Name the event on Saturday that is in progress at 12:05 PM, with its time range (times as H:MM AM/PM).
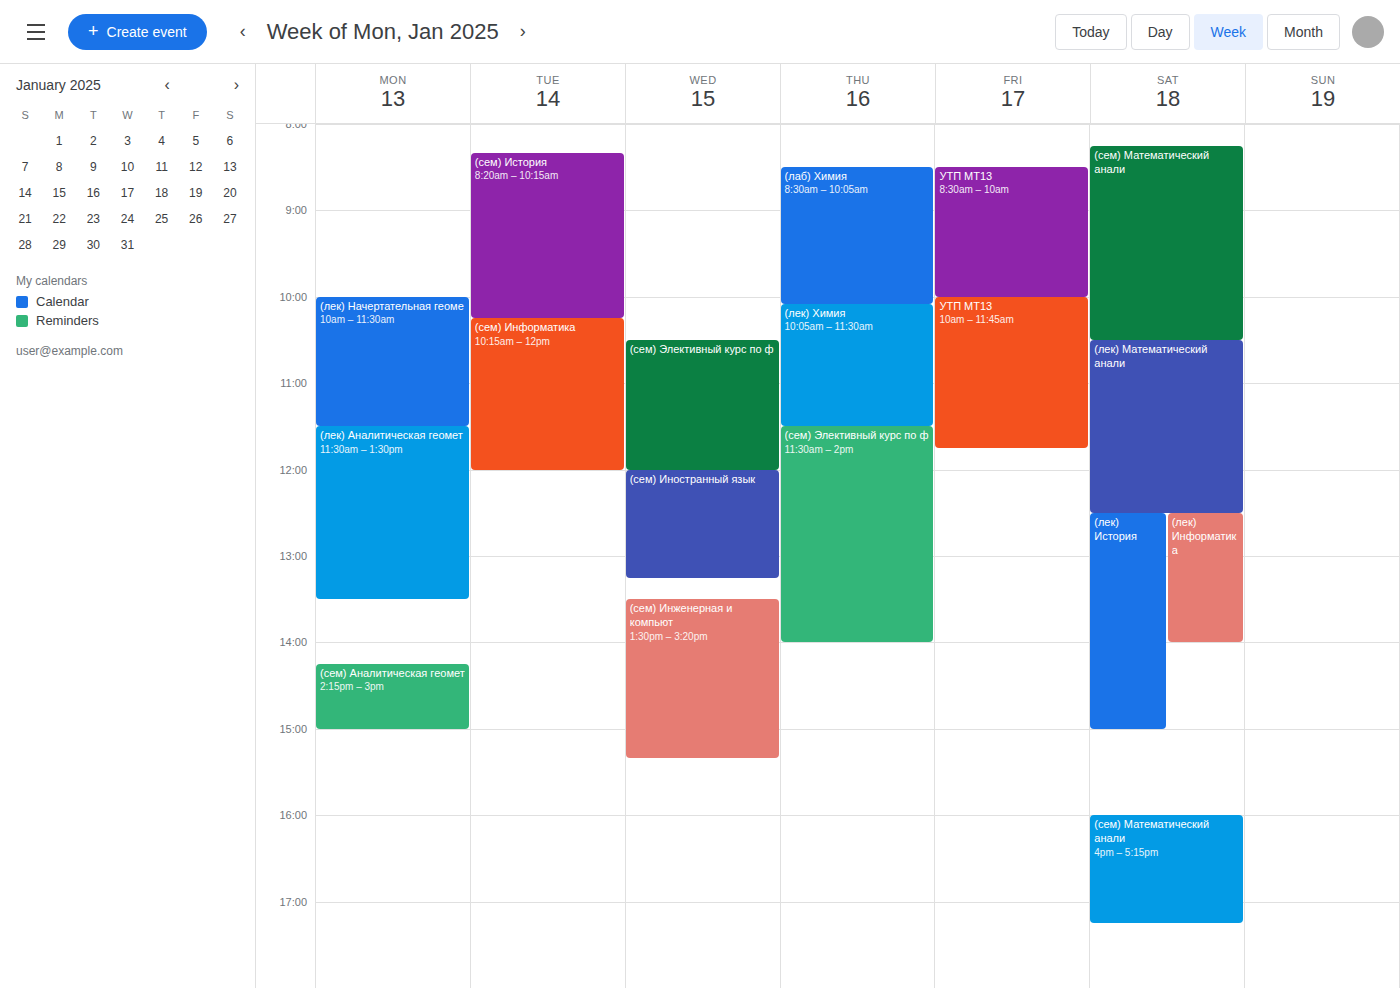
"(лек) Математический анали", 10:30 AM to 12:30 PM